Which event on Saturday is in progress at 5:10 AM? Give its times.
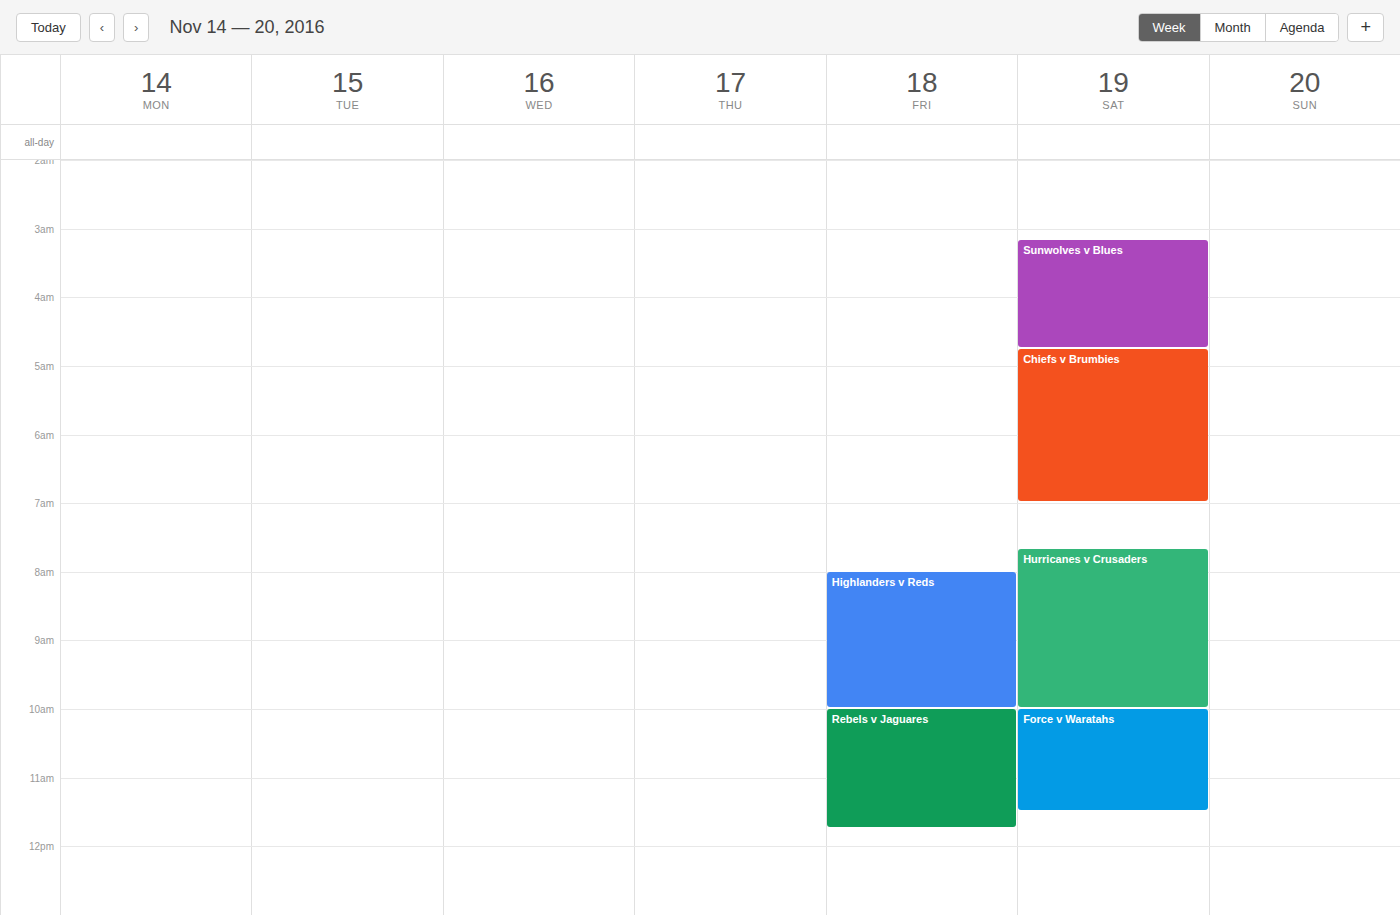
"Chiefs v Brumbies", 4:45 AM to 7:00 AM